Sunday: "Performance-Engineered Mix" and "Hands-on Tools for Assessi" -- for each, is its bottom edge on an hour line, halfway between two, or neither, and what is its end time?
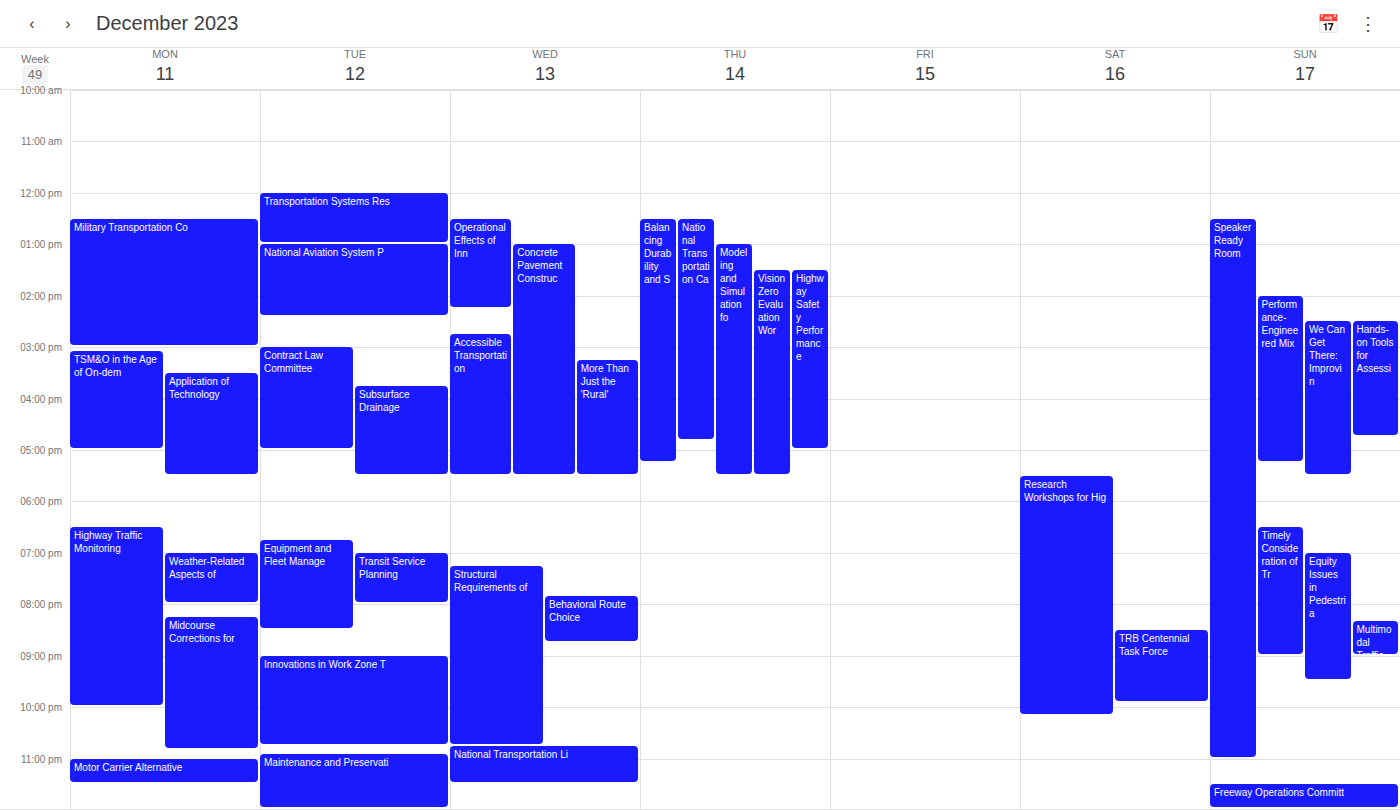
"Performance-Engineered Mix": 5:15 PM, neither: a quarter of the way from the 5 PM line to the 6 PM line. "Hands-on Tools for Assessi": 4:45 PM, neither: three quarters of the way from the 4 PM line to the 5 PM line.